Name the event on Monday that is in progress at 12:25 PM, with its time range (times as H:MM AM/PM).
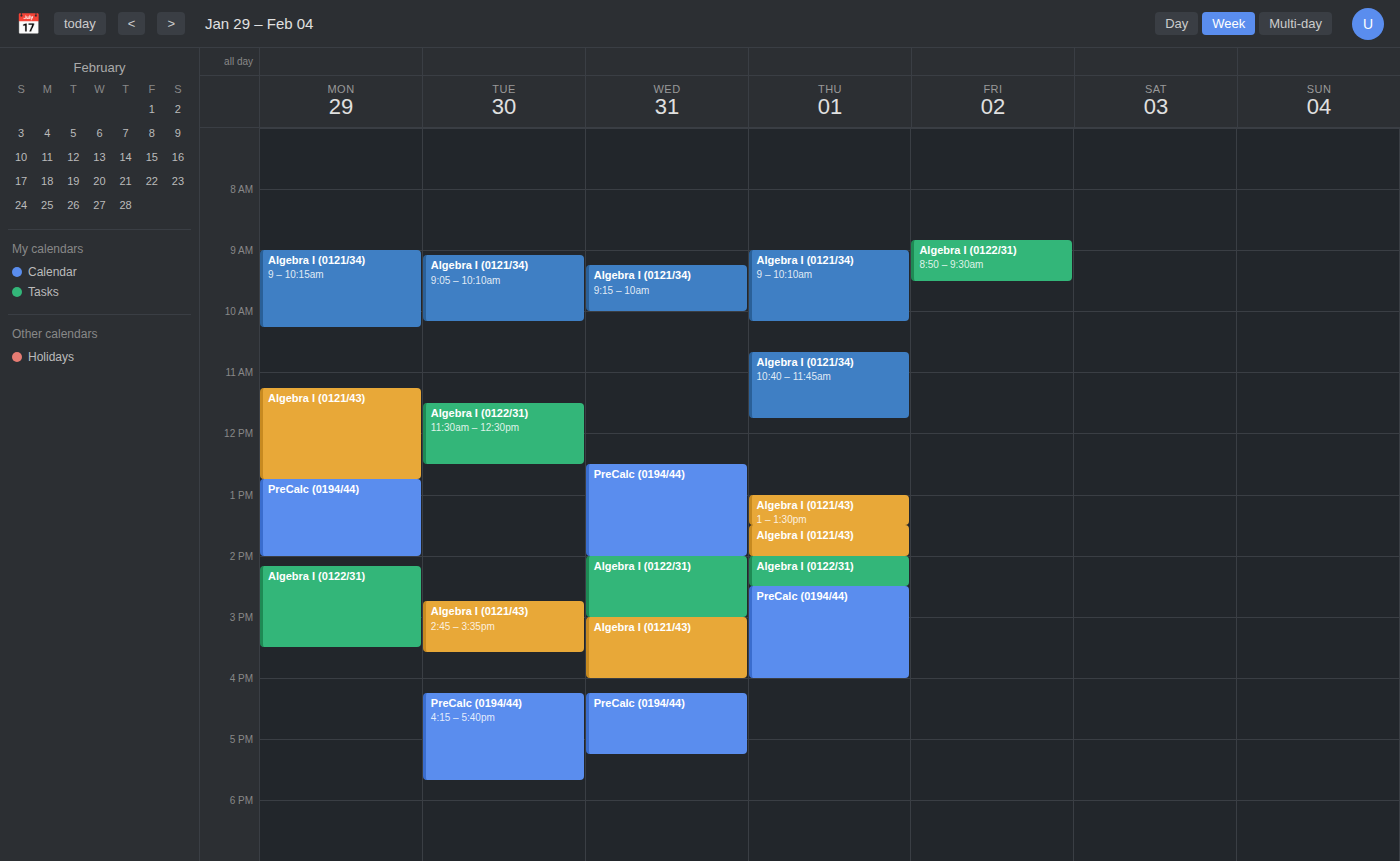
"Algebra I (0121/43)", 11:15 AM to 12:45 PM